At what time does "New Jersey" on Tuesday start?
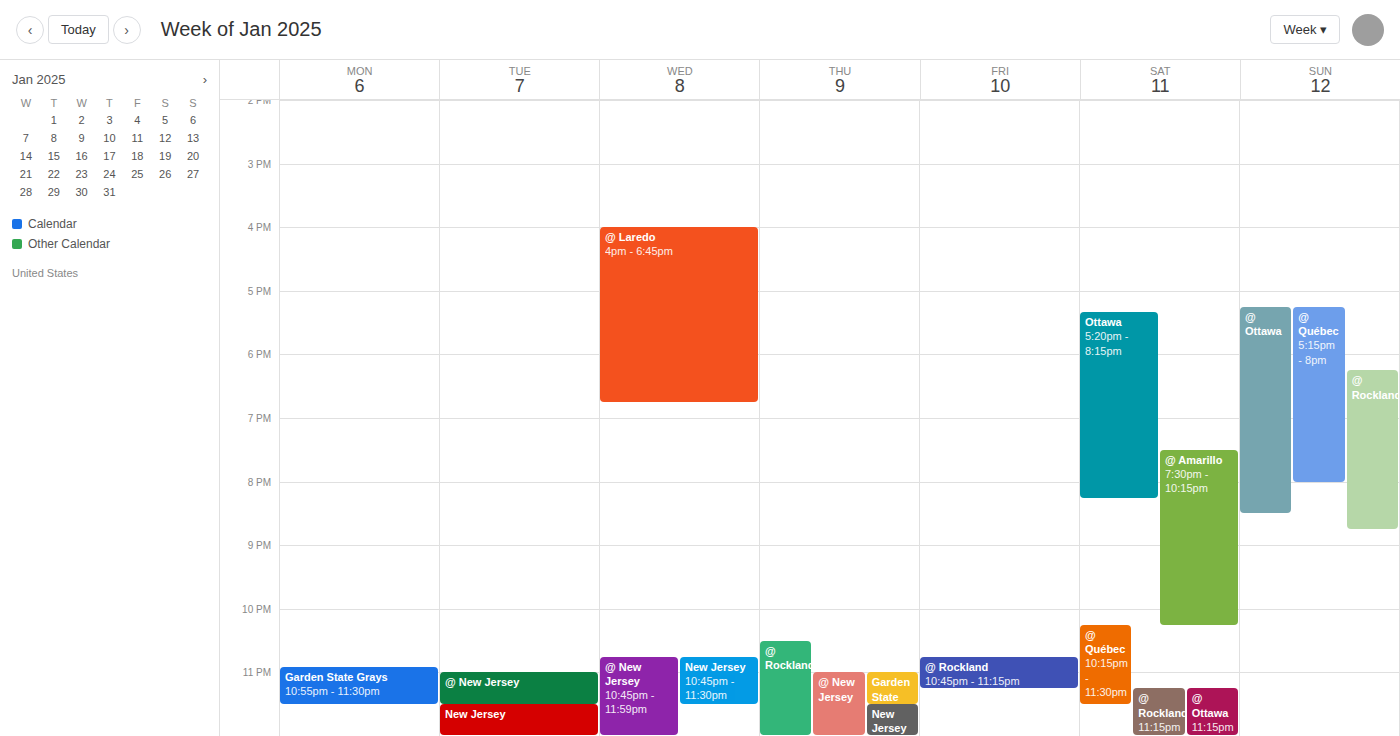
23:30